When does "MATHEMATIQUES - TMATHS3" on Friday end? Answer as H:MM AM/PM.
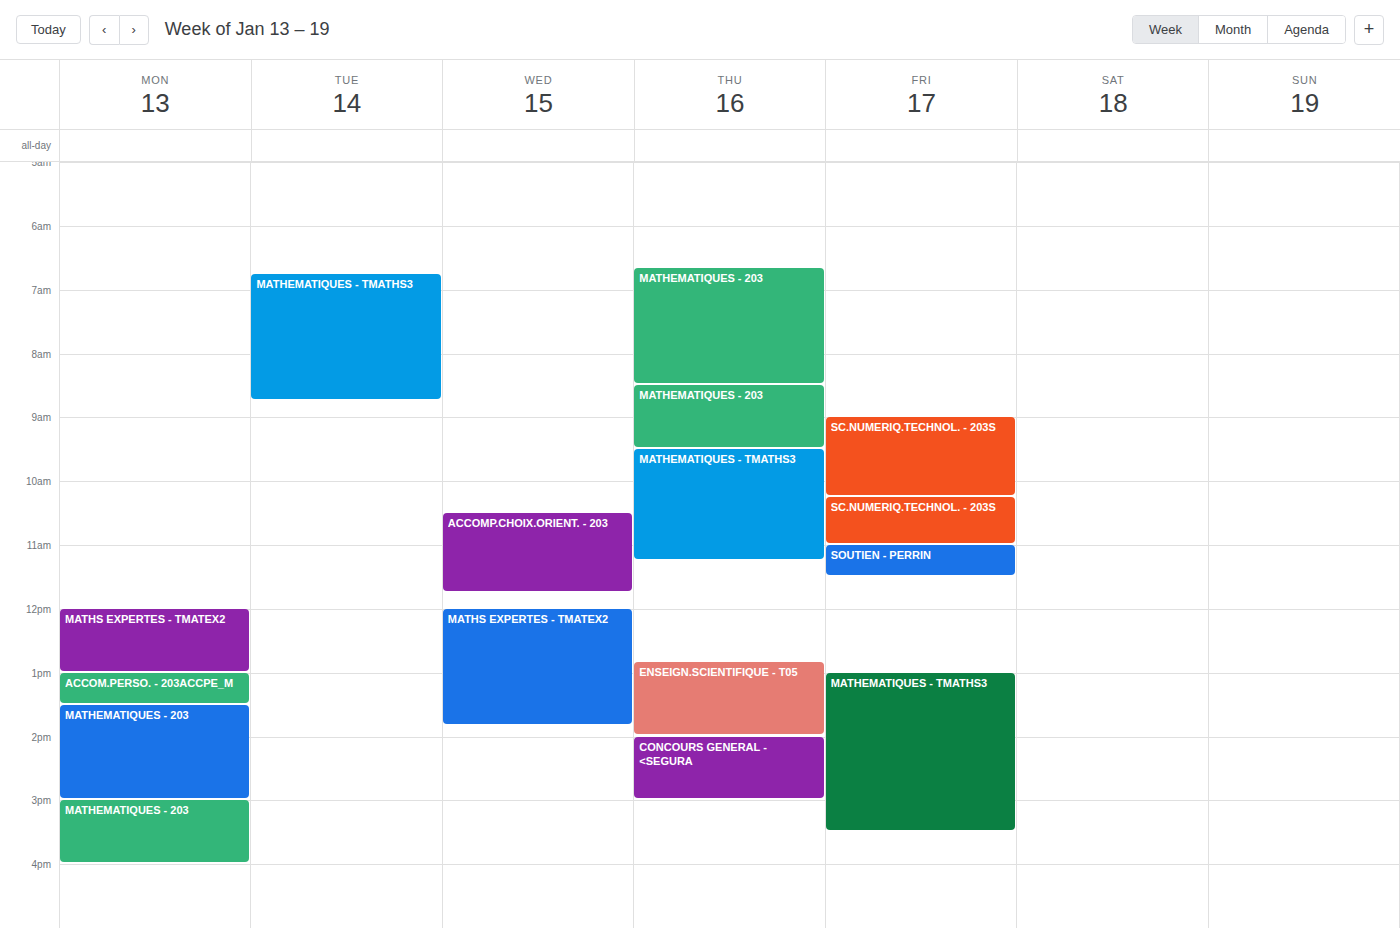
3:30 PM